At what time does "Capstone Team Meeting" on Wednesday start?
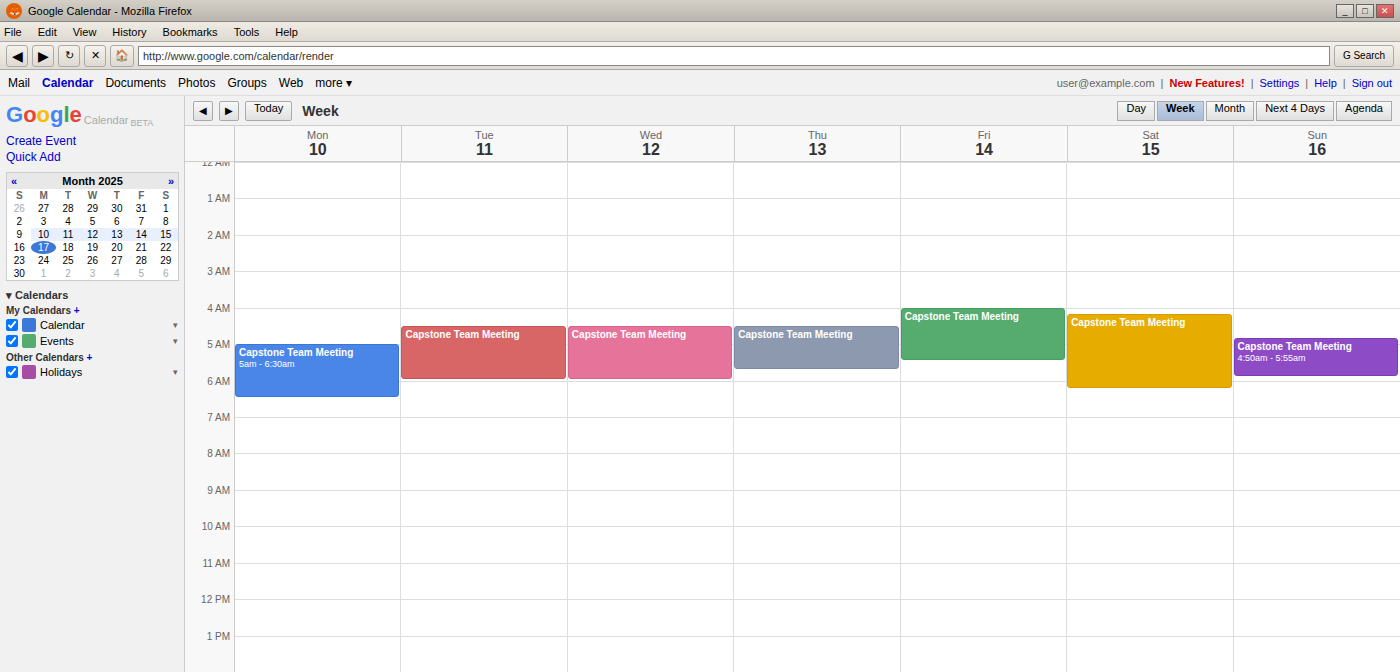
4:30 AM